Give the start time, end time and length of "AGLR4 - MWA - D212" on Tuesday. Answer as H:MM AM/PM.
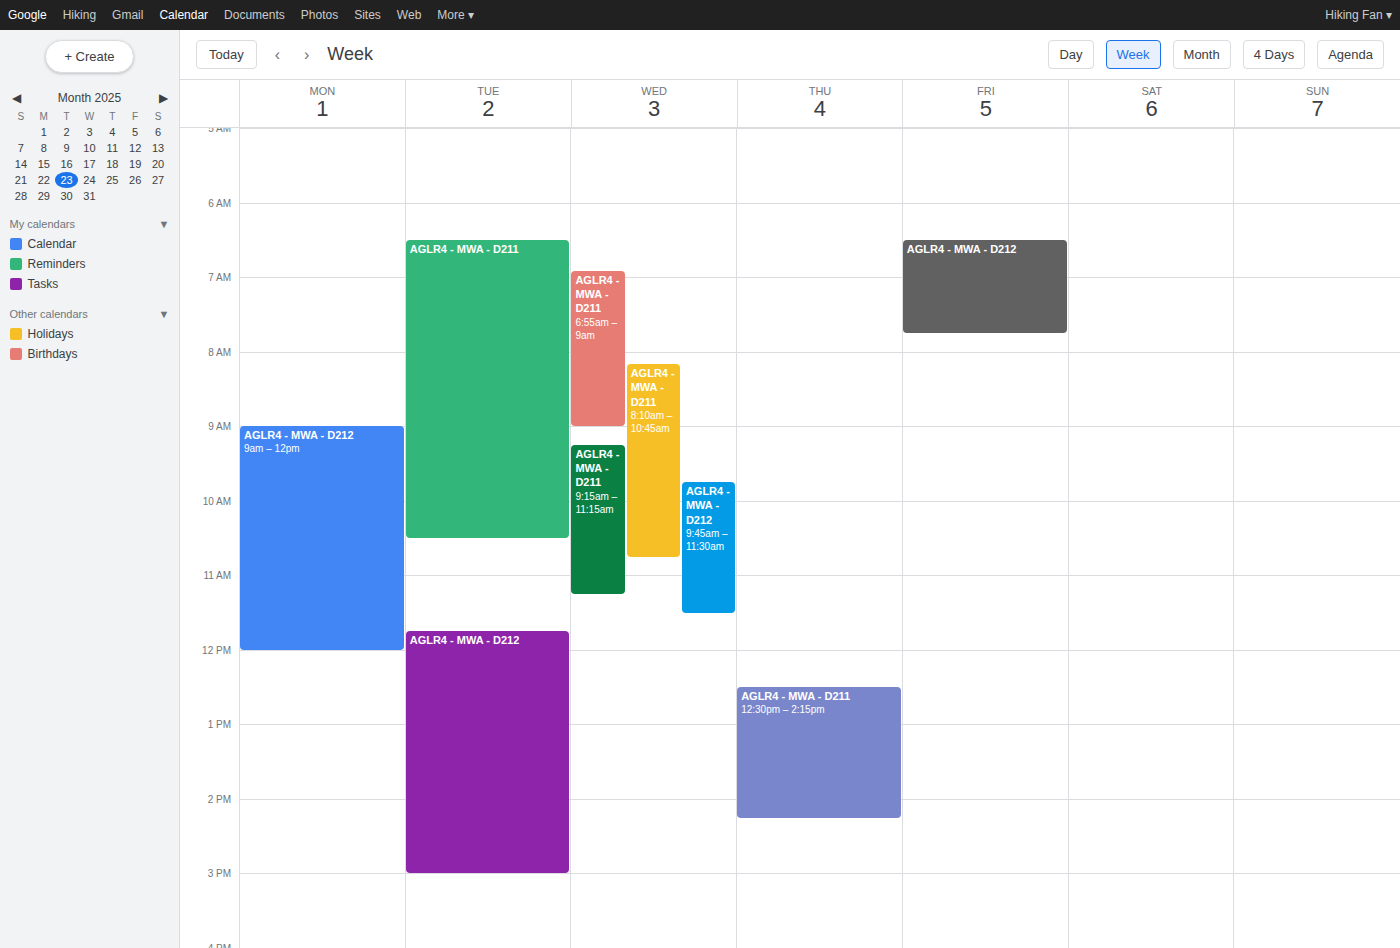
11:45 AM to 3:00 PM, 3 hours 15 minutes